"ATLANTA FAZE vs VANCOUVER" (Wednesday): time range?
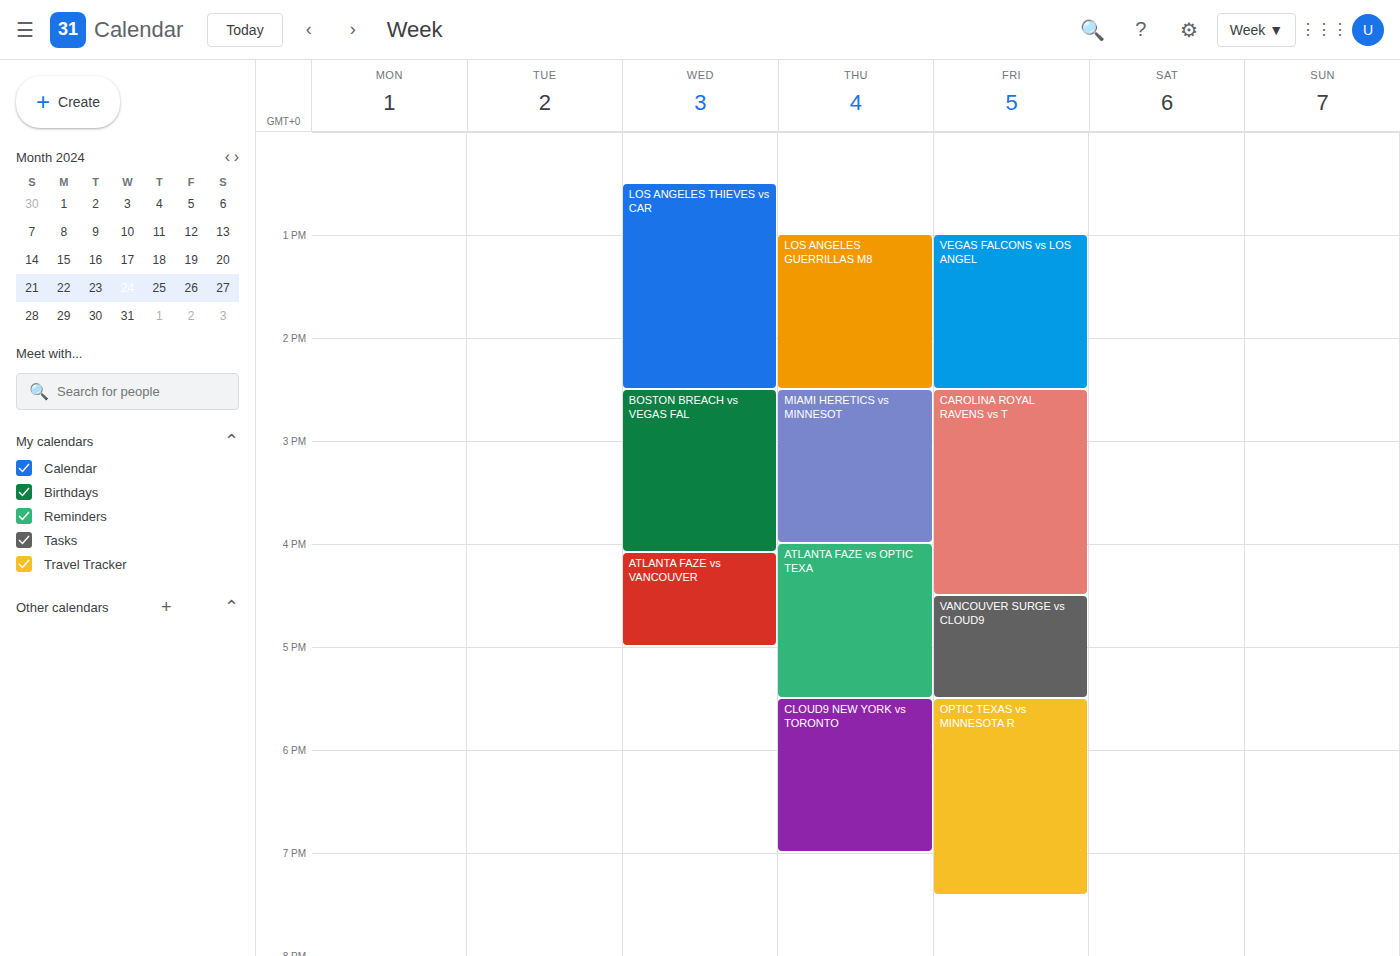
4:05 PM to 5:00 PM